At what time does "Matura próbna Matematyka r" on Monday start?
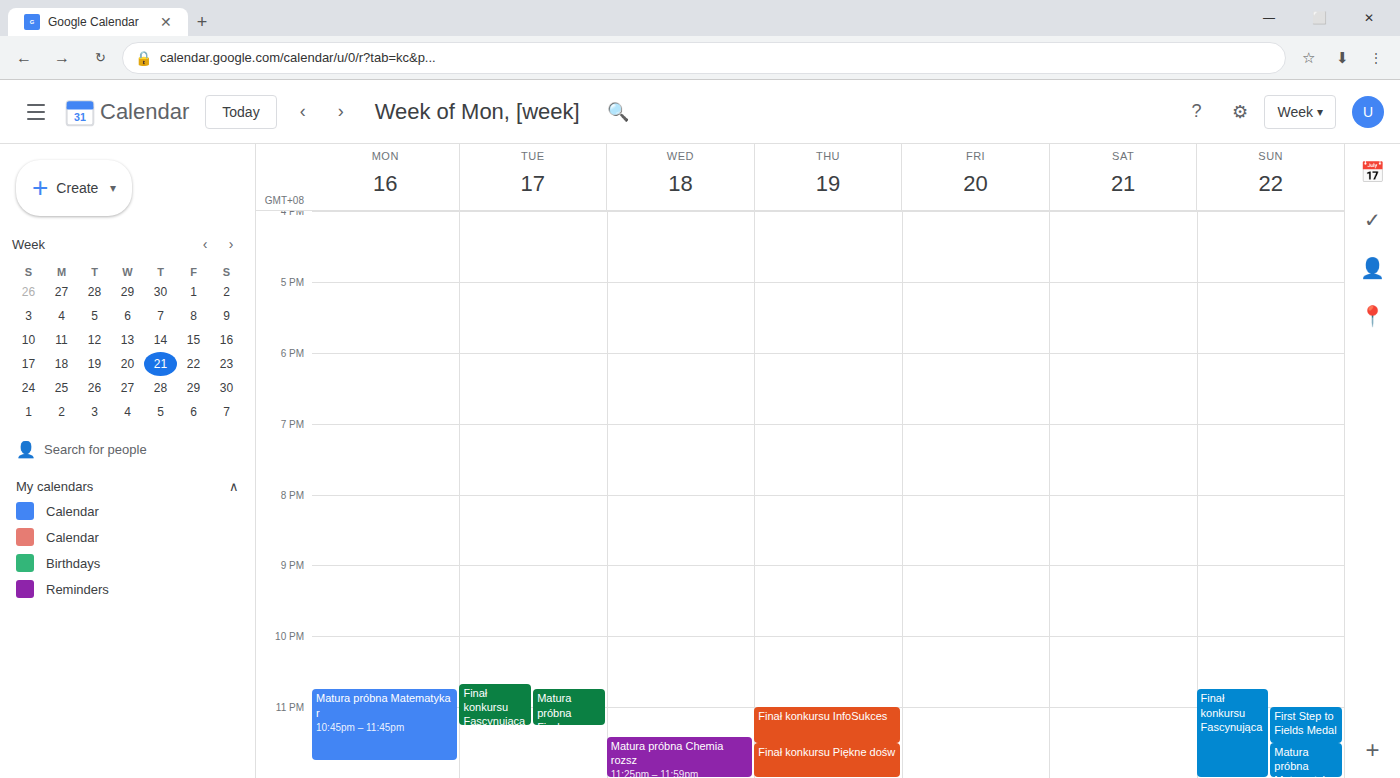
10:45 PM